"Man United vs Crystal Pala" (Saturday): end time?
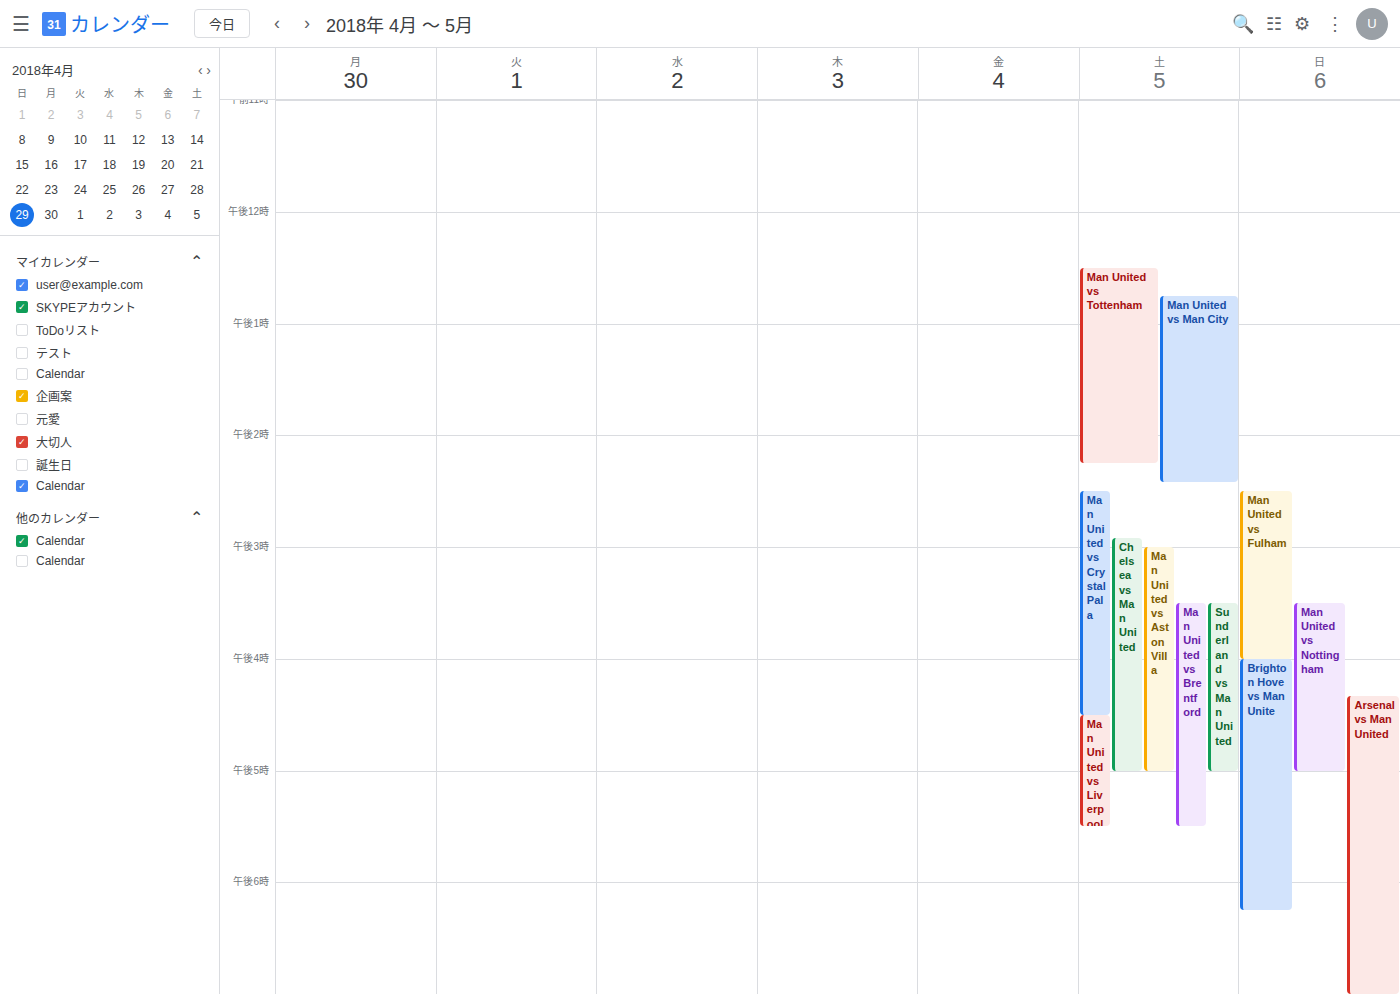
4:30 PM